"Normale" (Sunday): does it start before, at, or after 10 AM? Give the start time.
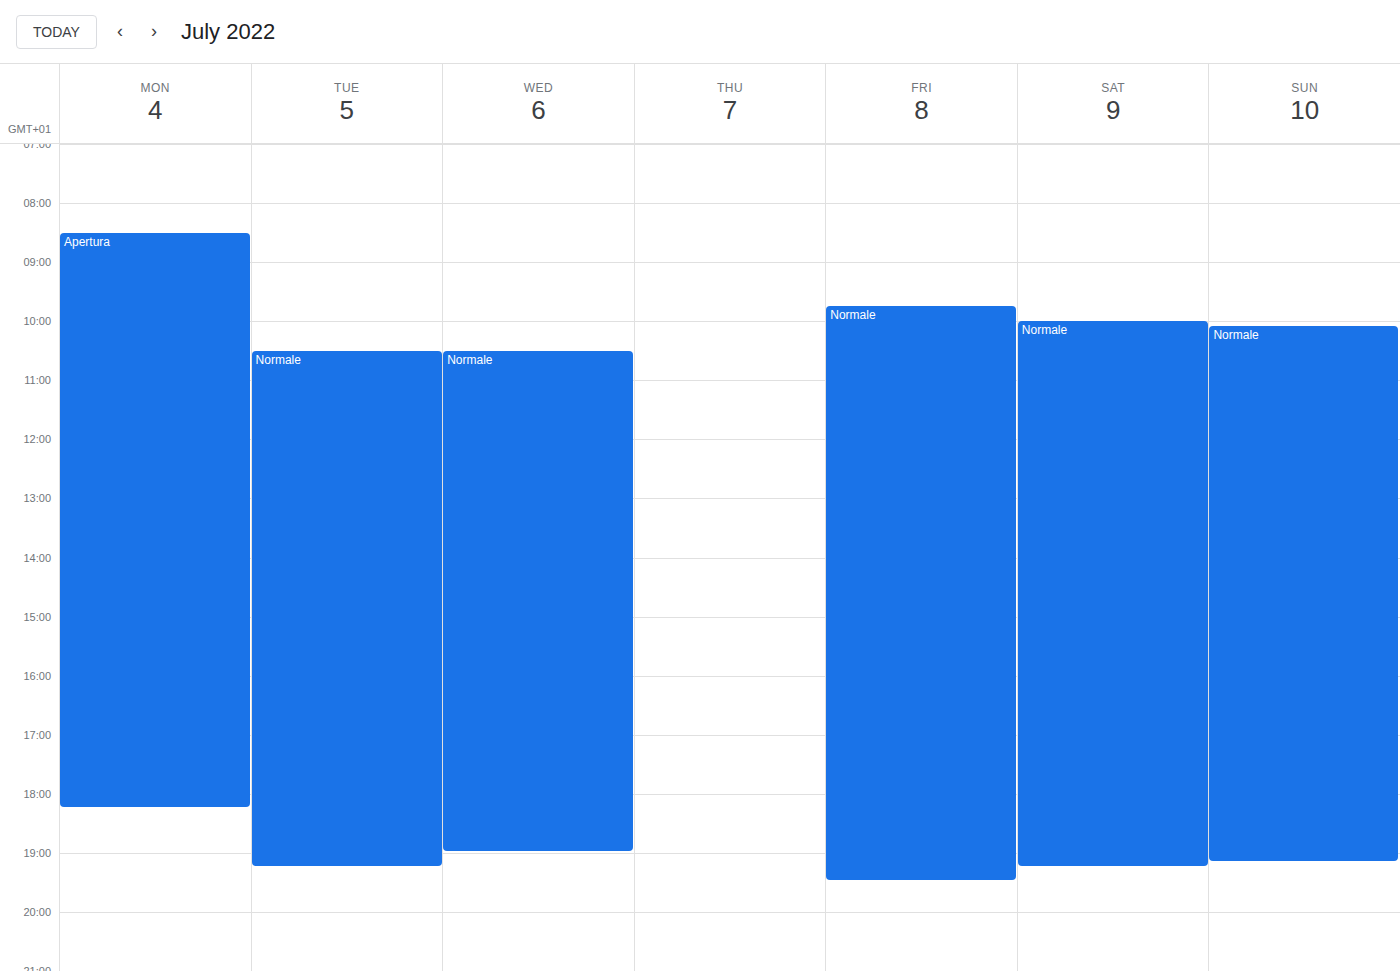
10:05 AM -- after 10 AM, 5 minutes below the 10 AM line.